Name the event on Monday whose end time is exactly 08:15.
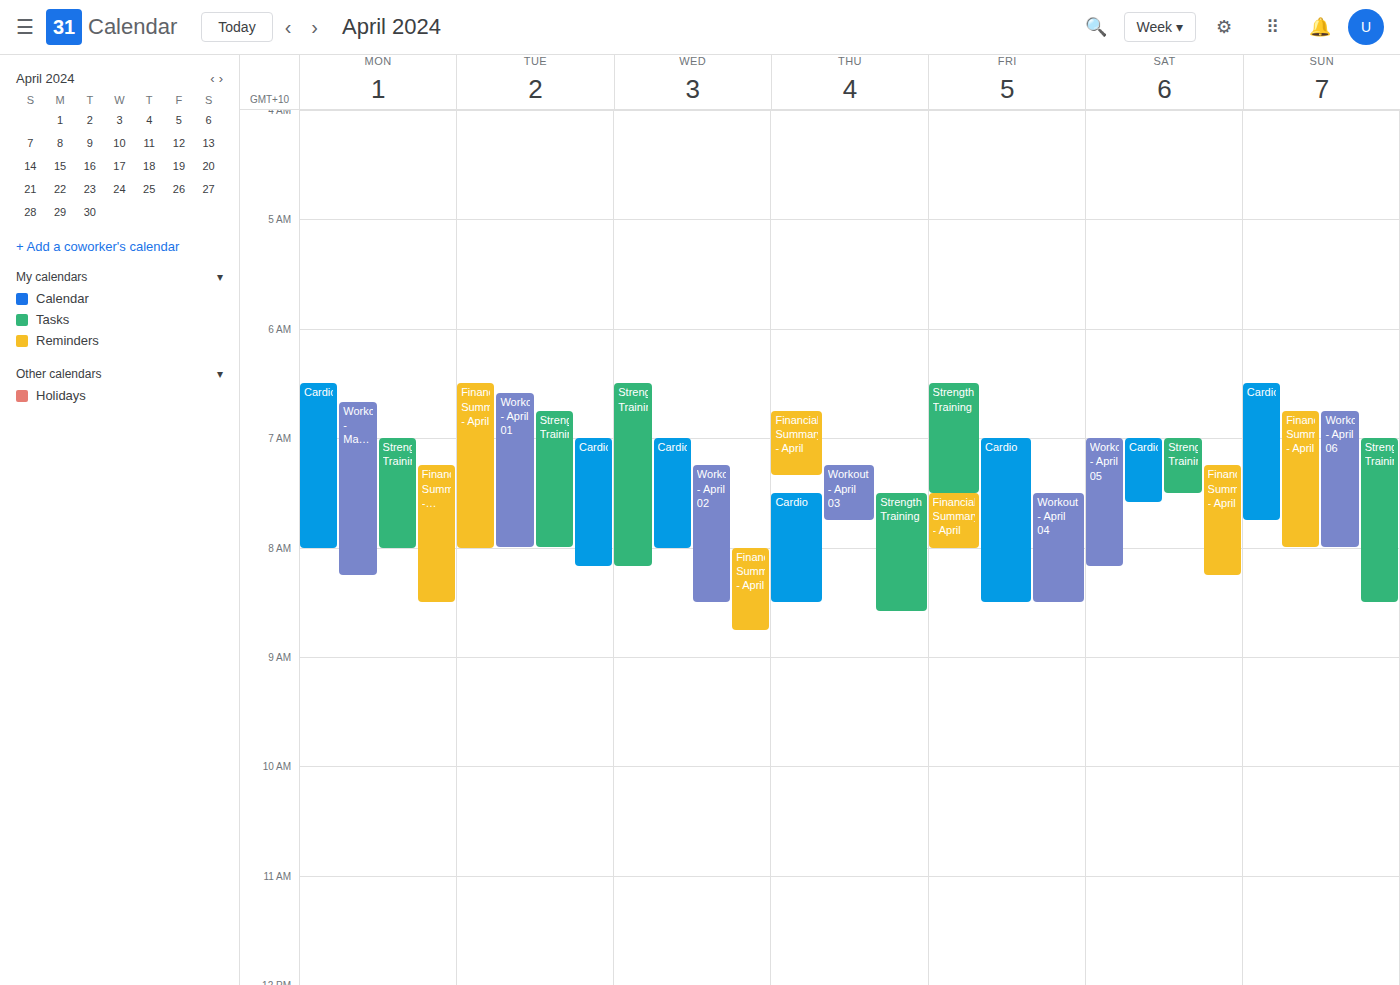
"Workout - March 31"